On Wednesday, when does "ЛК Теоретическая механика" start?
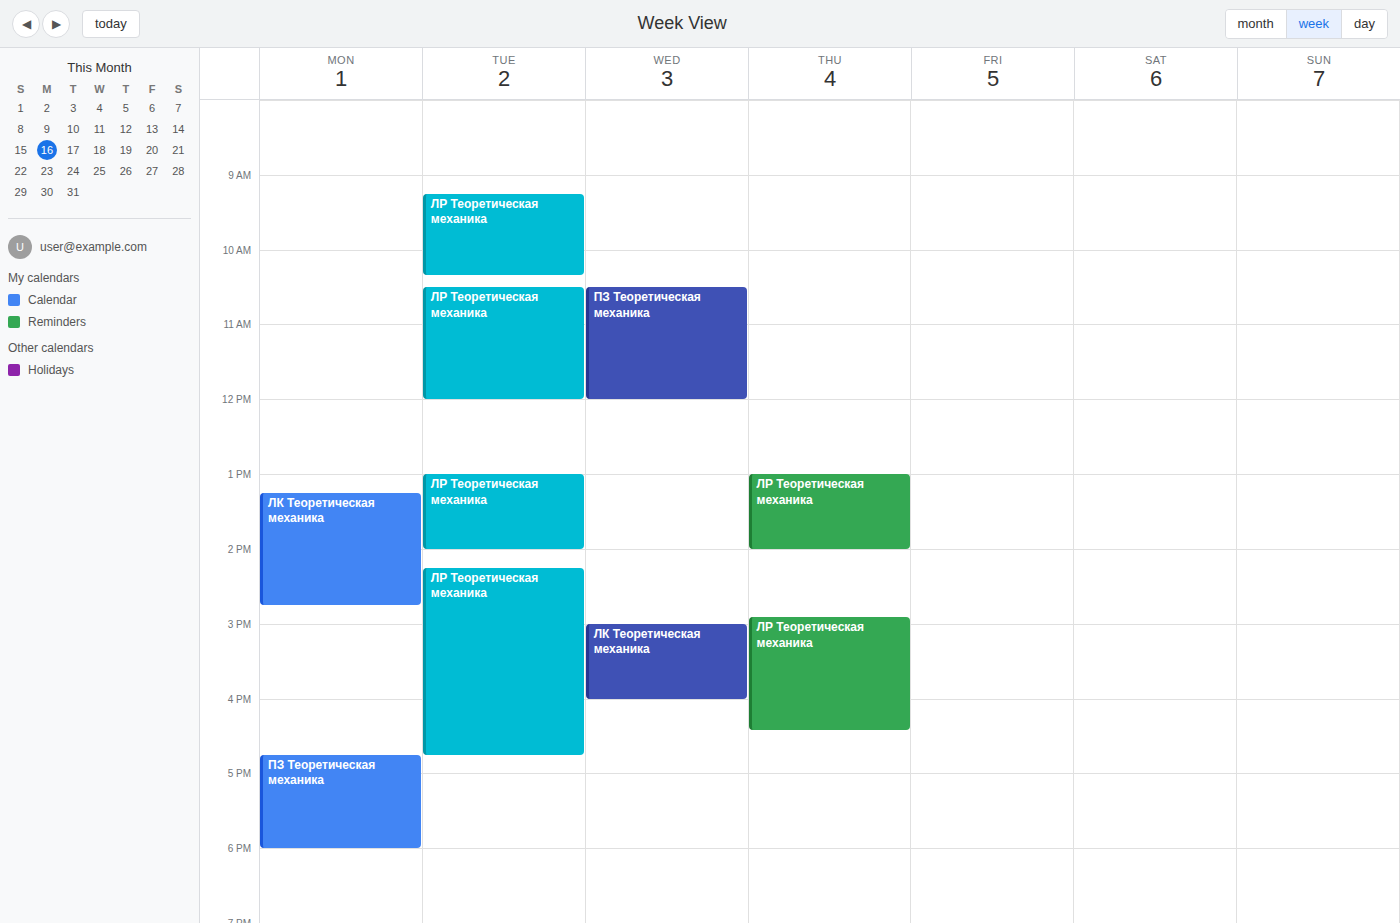
3:00 PM